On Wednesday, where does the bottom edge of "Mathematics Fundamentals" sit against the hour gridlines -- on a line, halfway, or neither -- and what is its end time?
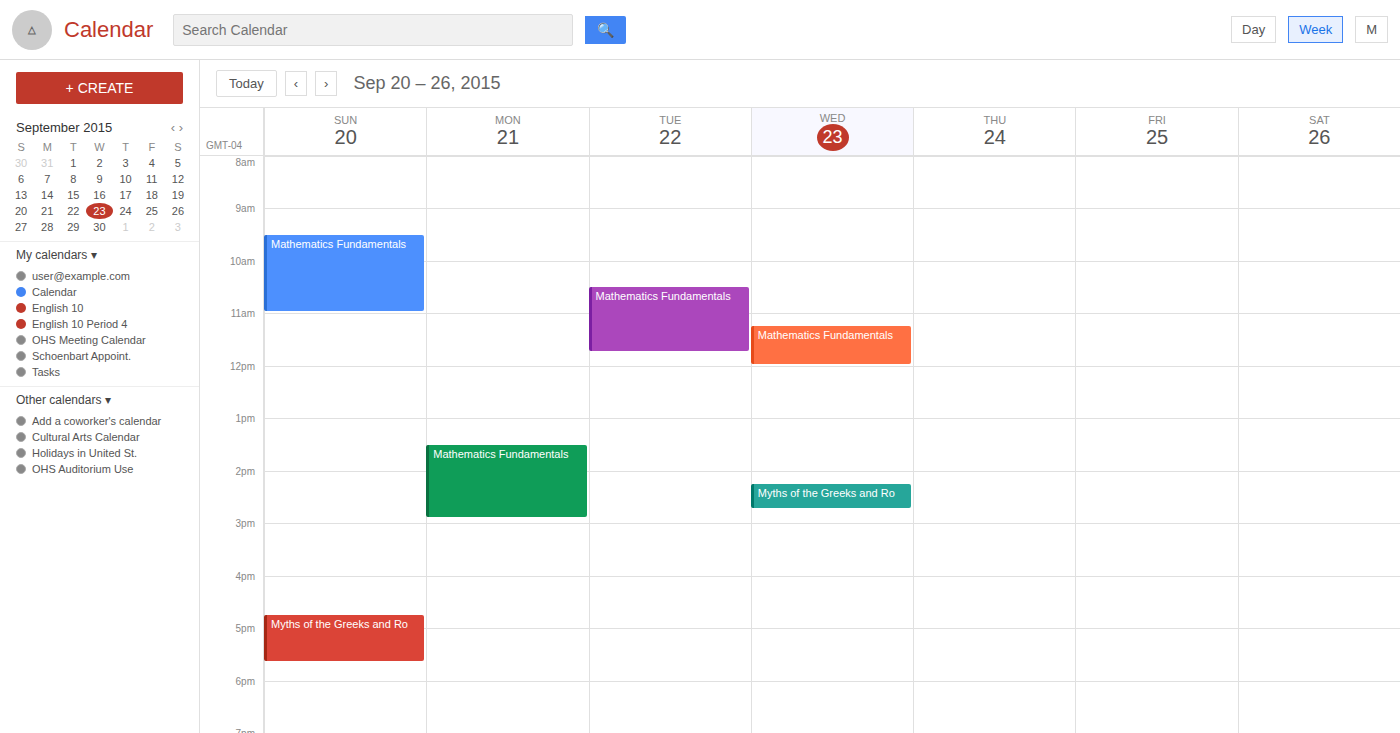
12:00 PM -- exactly on the 12 PM line.